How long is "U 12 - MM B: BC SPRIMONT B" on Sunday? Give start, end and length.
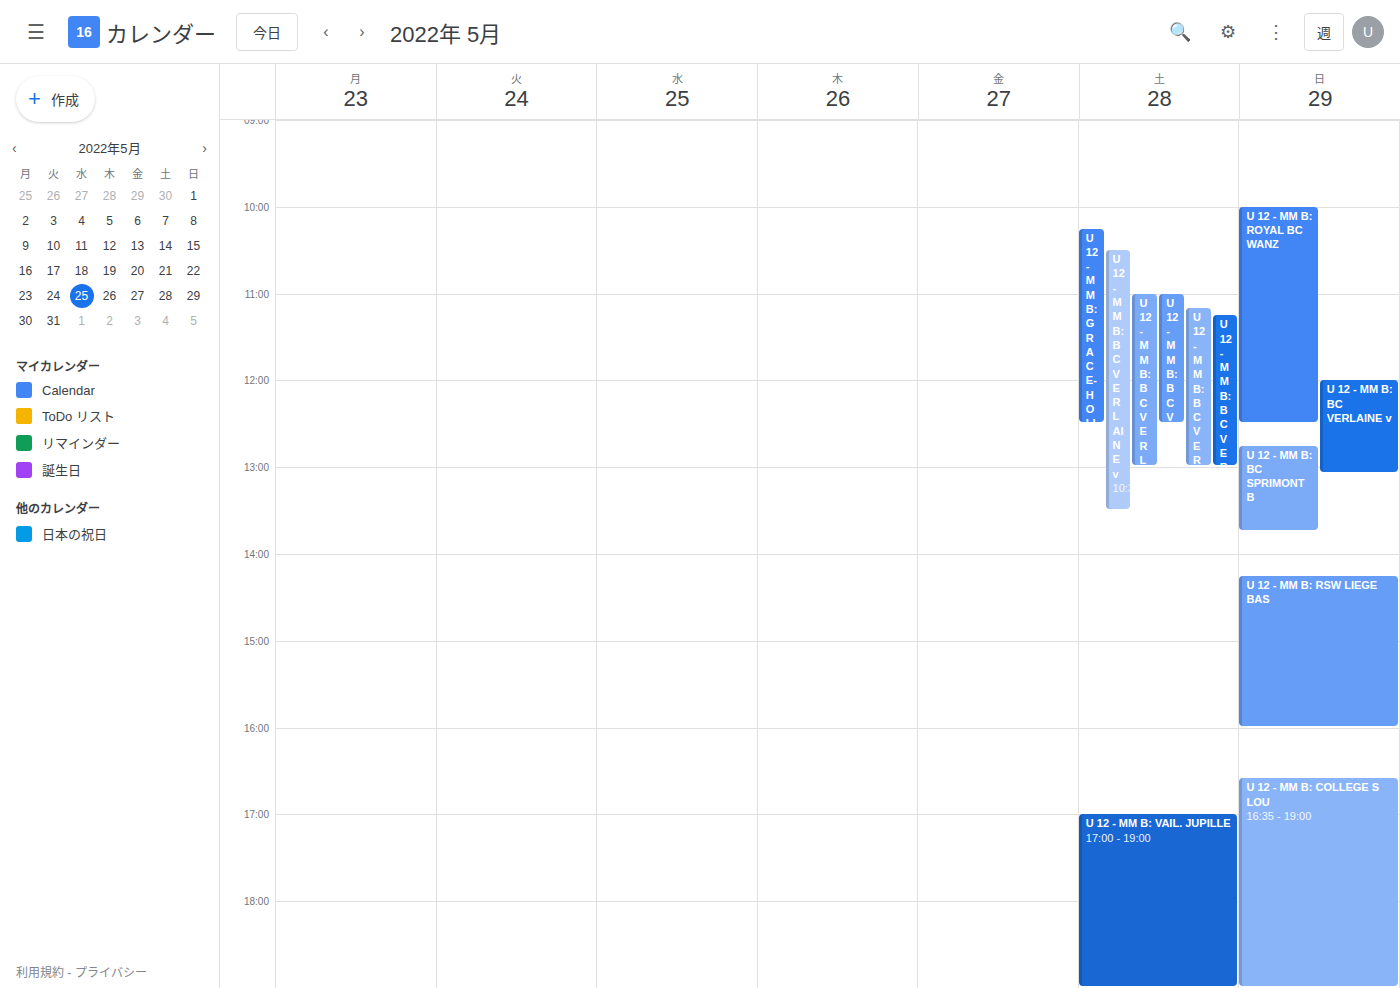
12:45 to 13:45, 1 hour